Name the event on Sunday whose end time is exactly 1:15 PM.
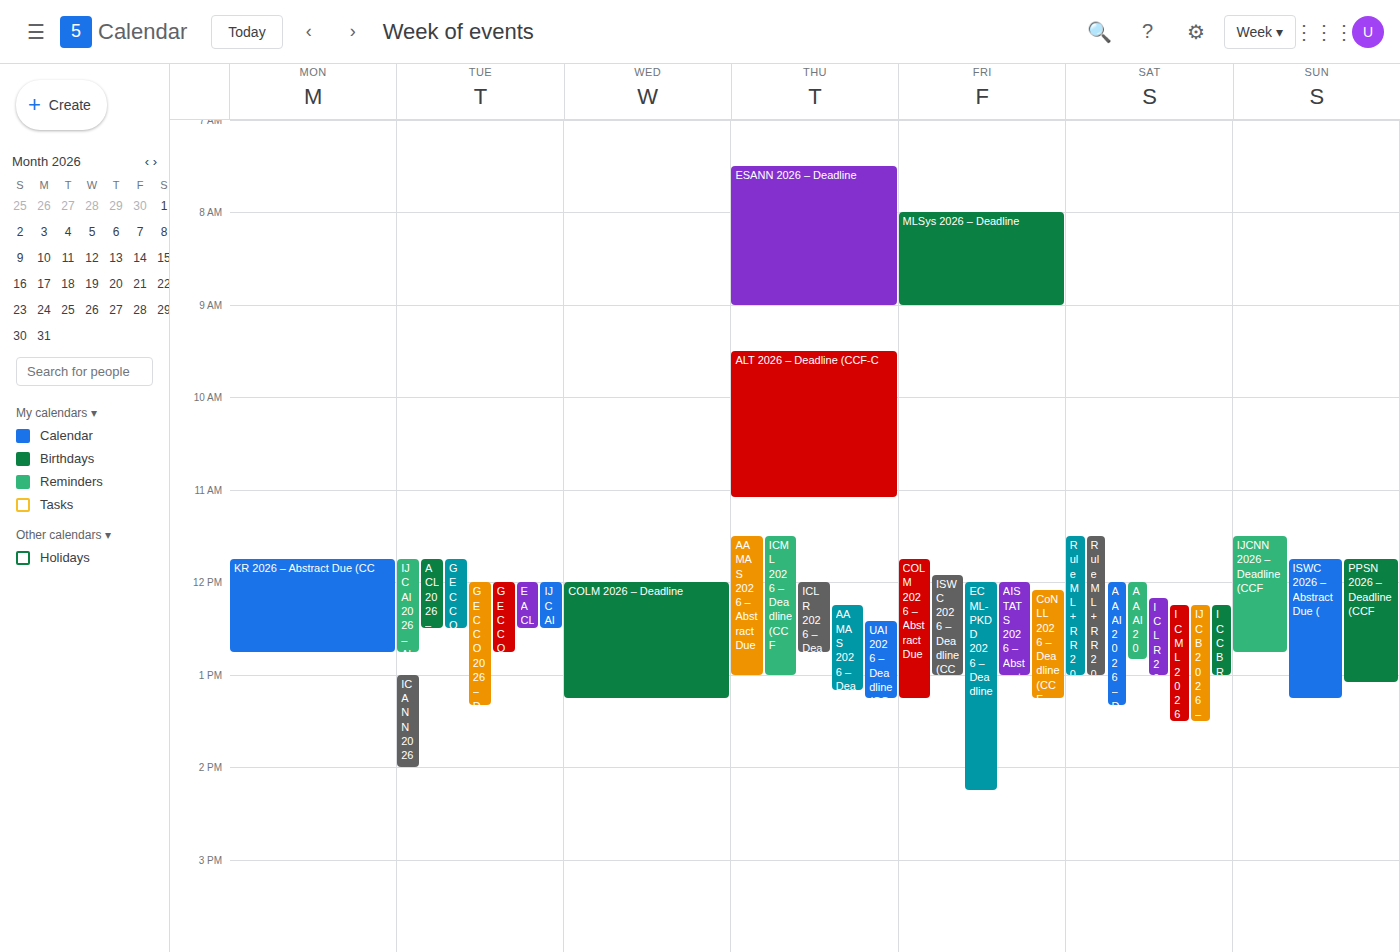
"ISWC 2026 – Abstract Due ("